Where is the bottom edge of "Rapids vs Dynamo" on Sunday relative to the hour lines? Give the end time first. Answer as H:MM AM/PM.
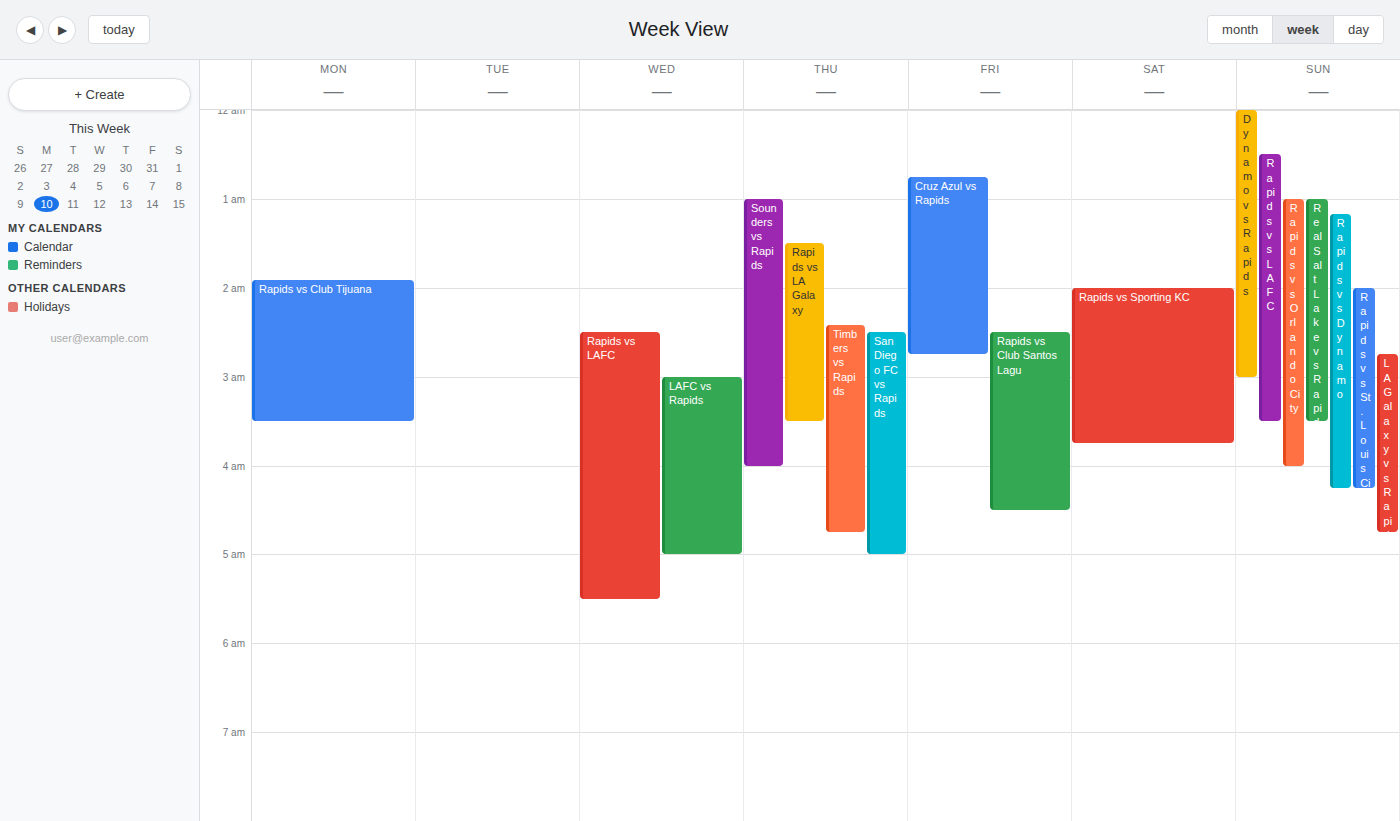
4:15 AM -- neither: a quarter of the way from the 4 AM line to the 5 AM line.